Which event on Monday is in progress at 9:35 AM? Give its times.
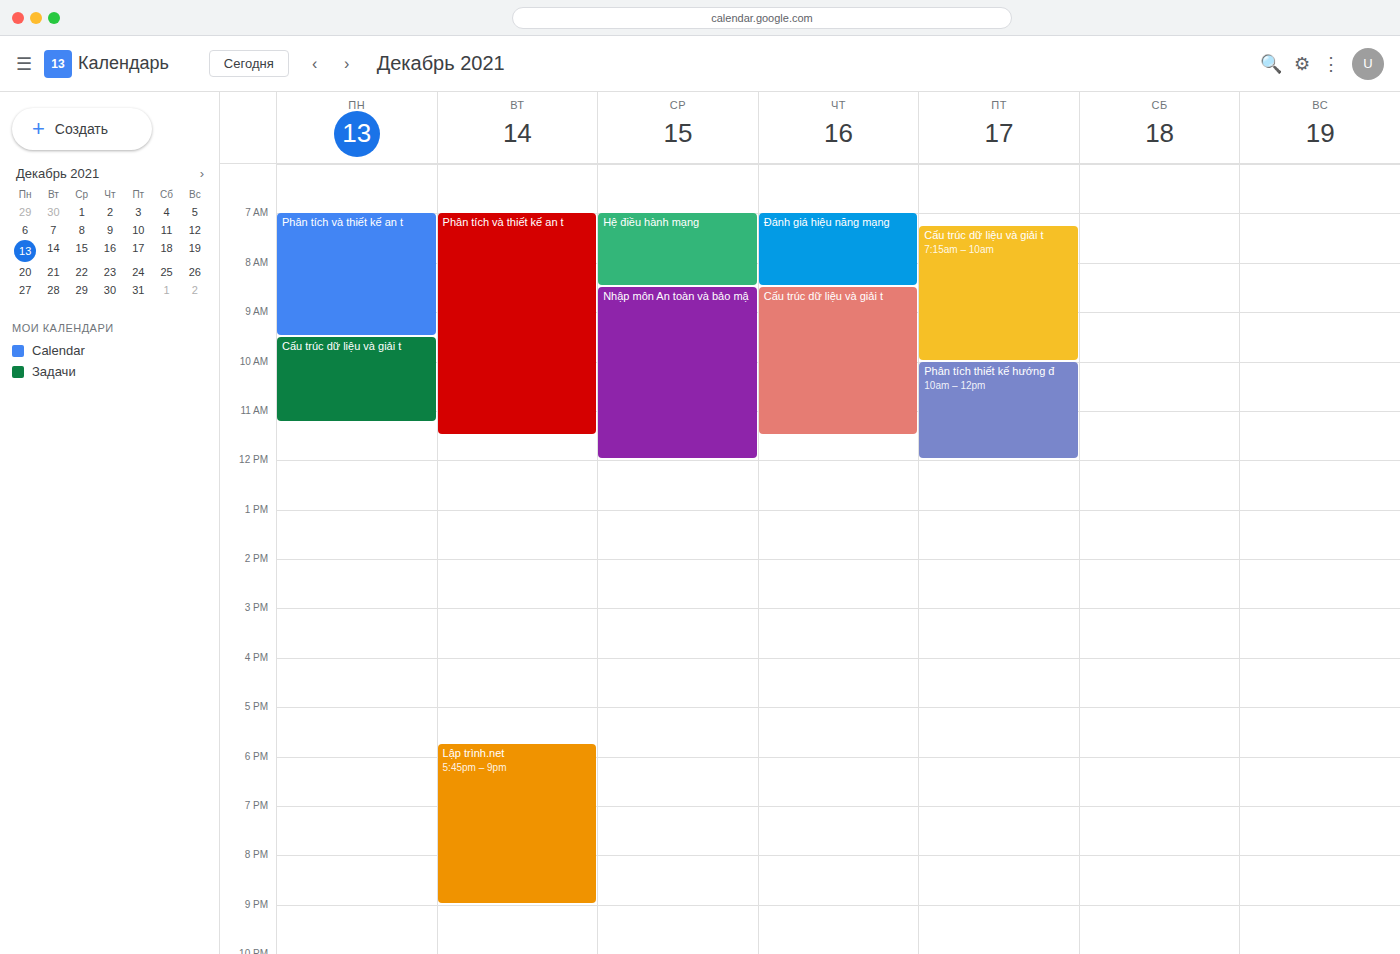
"Cấu trúc dữ liệu và giải t", 9:30 AM to 11:15 AM